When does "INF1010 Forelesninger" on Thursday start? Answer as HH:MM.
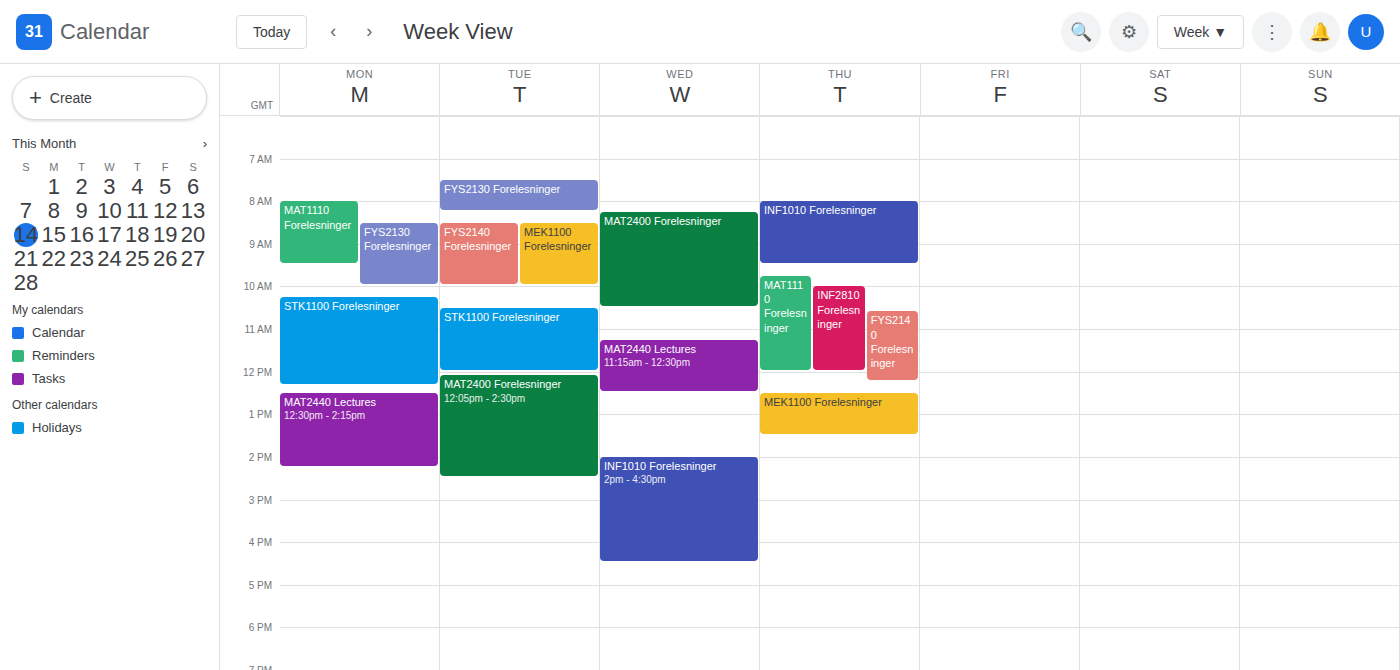
08:00